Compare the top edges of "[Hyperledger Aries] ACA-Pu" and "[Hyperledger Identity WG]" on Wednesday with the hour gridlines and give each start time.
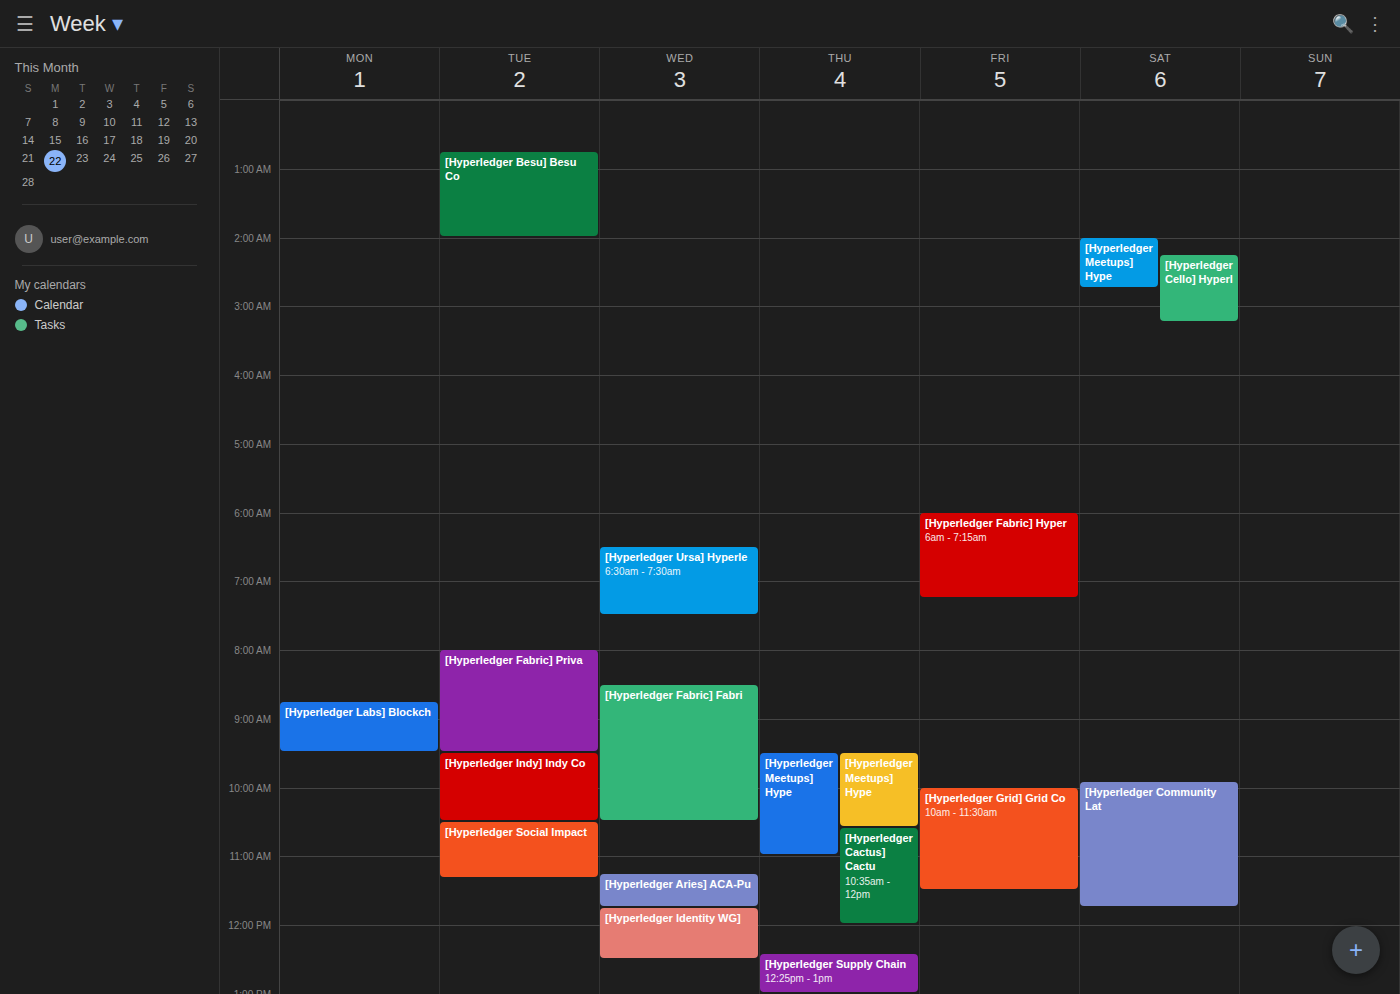
"[Hyperledger Aries] ACA-Pu": 11:15 AM, neither: a quarter of the way from the 11 AM line to the 12 PM line. "[Hyperledger Identity WG]": 11:45 AM, neither: three quarters of the way from the 11 AM line to the 12 PM line.